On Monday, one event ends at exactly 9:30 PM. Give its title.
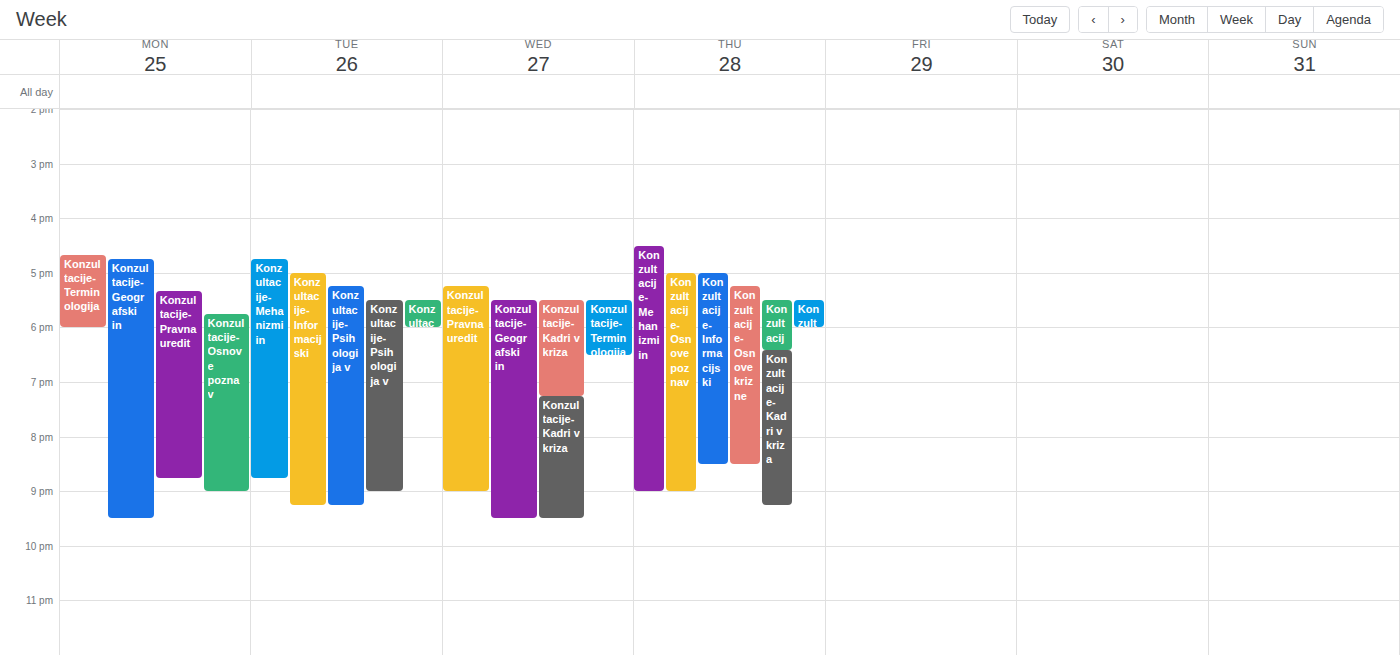
"Konzultacije-Geografski in"